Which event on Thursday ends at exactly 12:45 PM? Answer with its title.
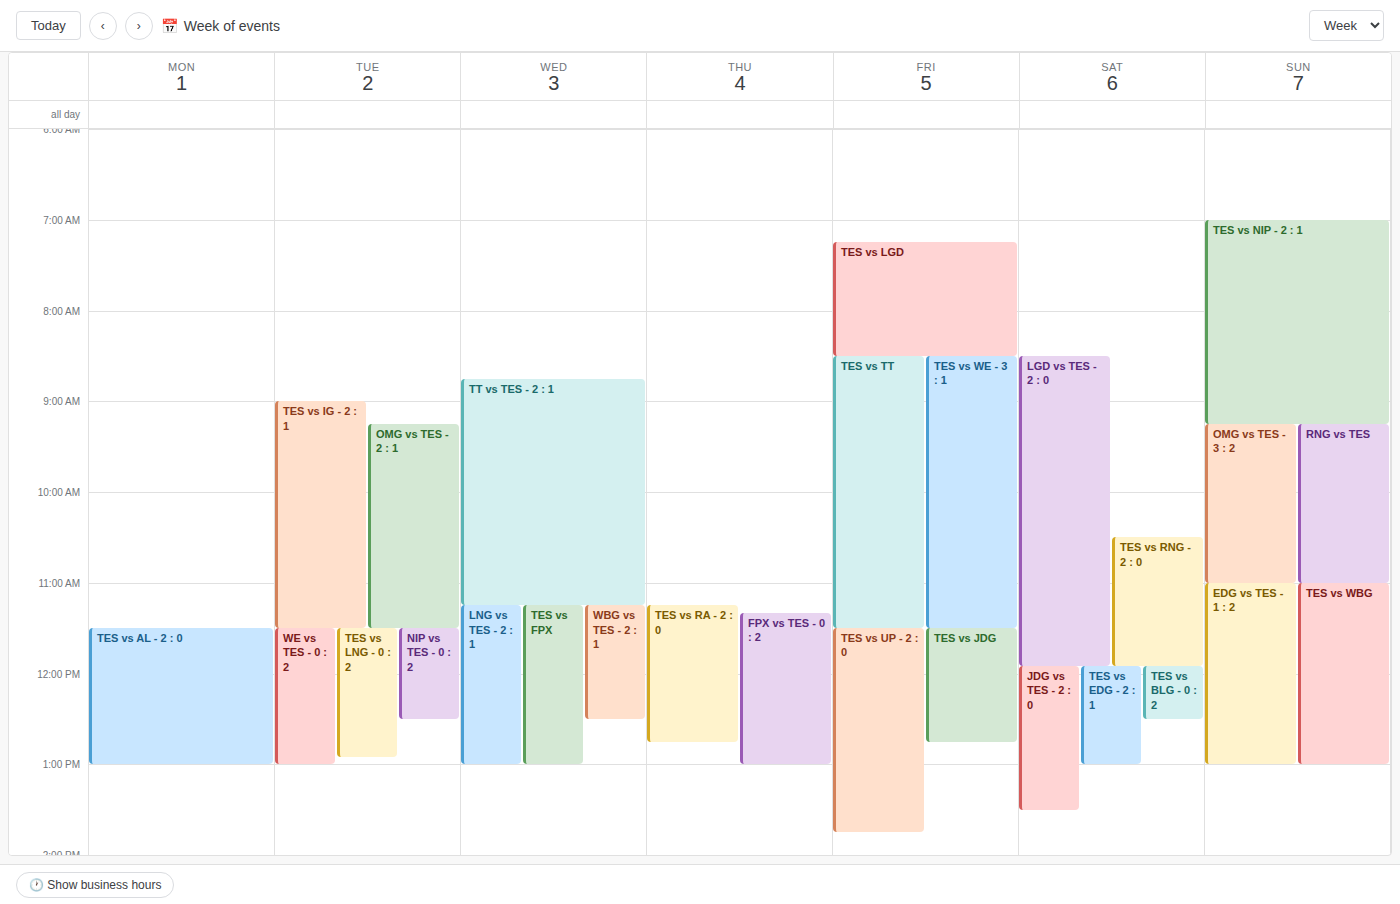
"TES vs RA - 2 : 0"